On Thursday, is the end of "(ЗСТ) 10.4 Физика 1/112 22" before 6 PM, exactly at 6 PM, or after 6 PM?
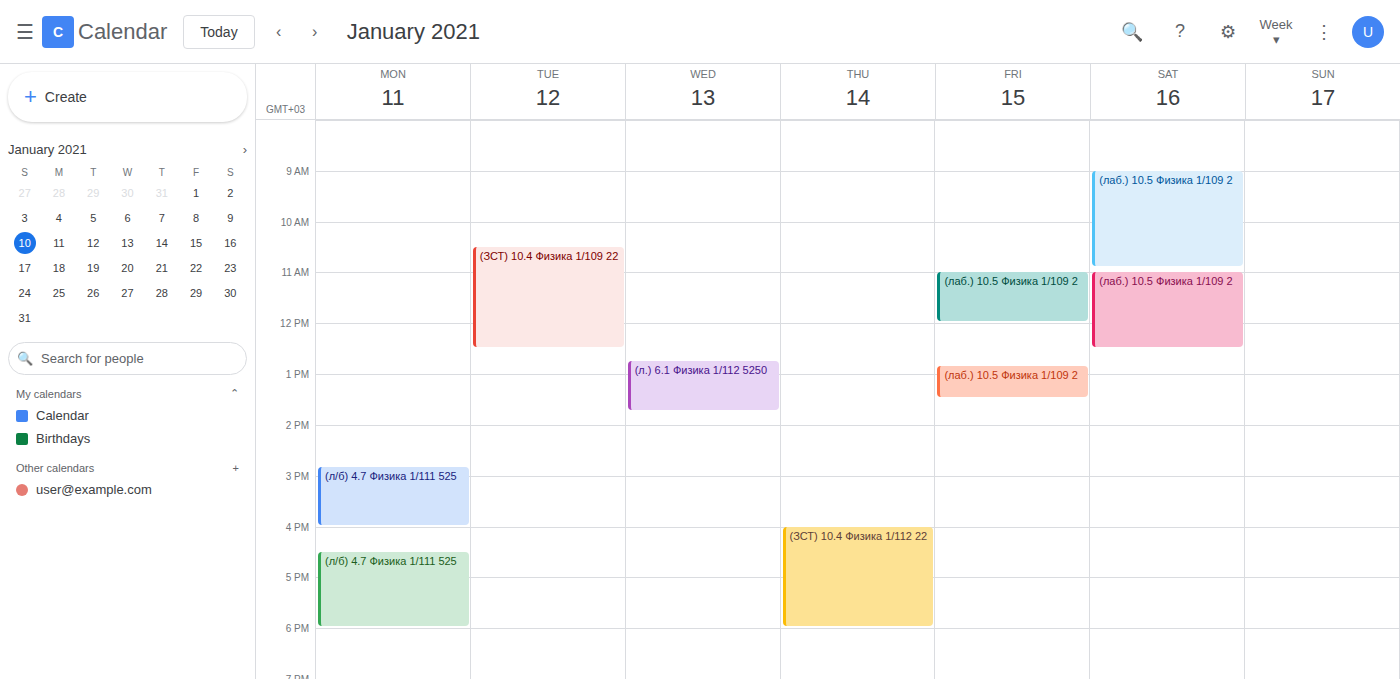
6:00 PM -- exactly at 6 PM, on the 6 PM line.